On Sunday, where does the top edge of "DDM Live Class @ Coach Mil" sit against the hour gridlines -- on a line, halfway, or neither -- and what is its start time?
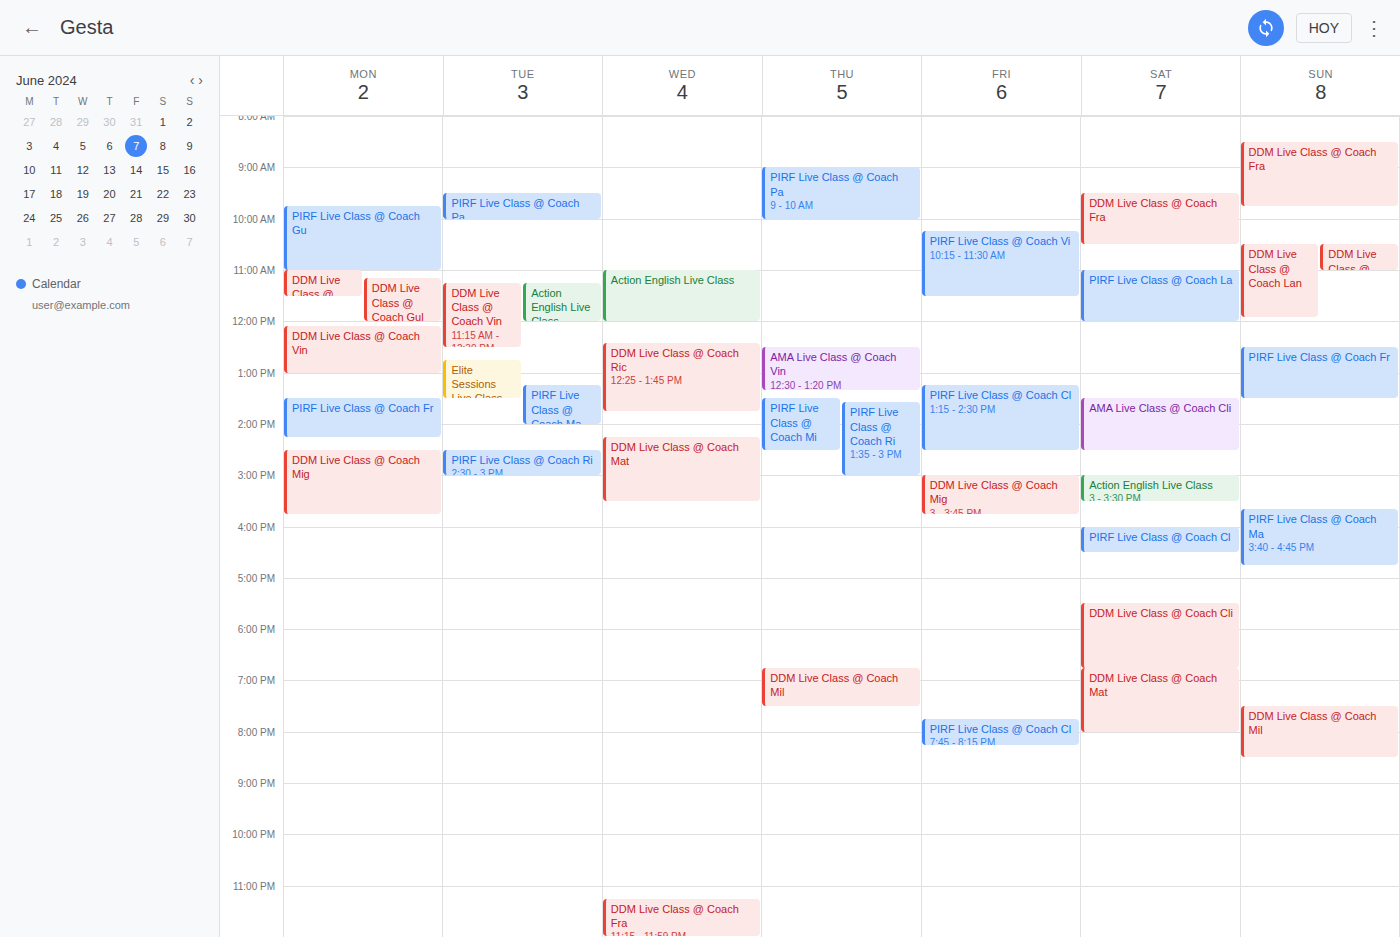
7:30 PM -- halfway between the 7 PM and 8 PM lines.